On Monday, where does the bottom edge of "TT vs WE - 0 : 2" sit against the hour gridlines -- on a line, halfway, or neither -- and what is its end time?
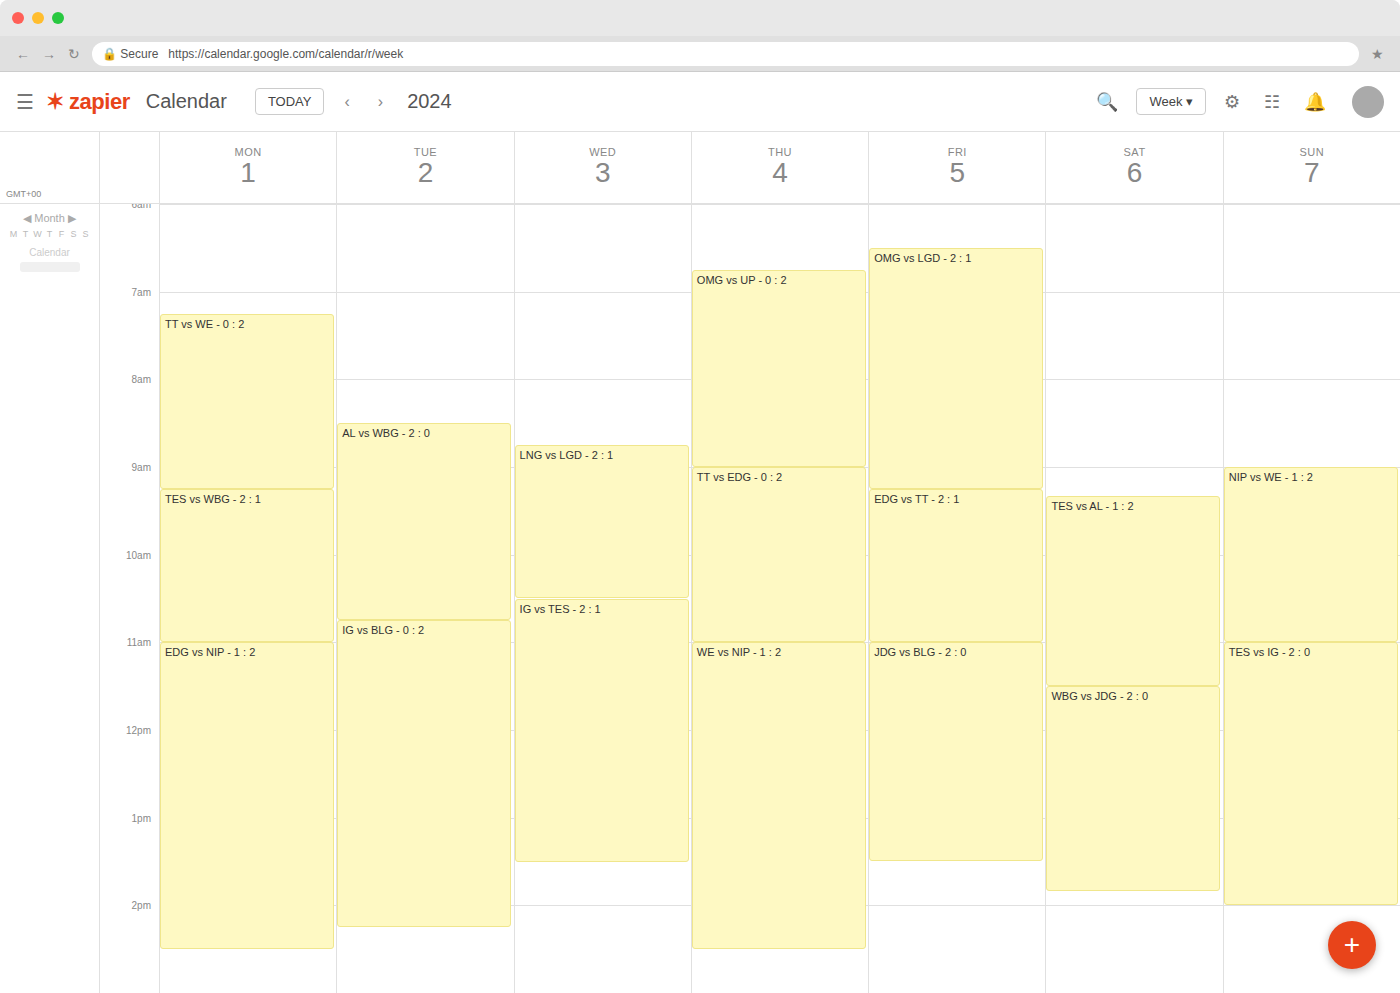
9:15 AM -- neither: a quarter of the way from the 9 AM line to the 10 AM line.